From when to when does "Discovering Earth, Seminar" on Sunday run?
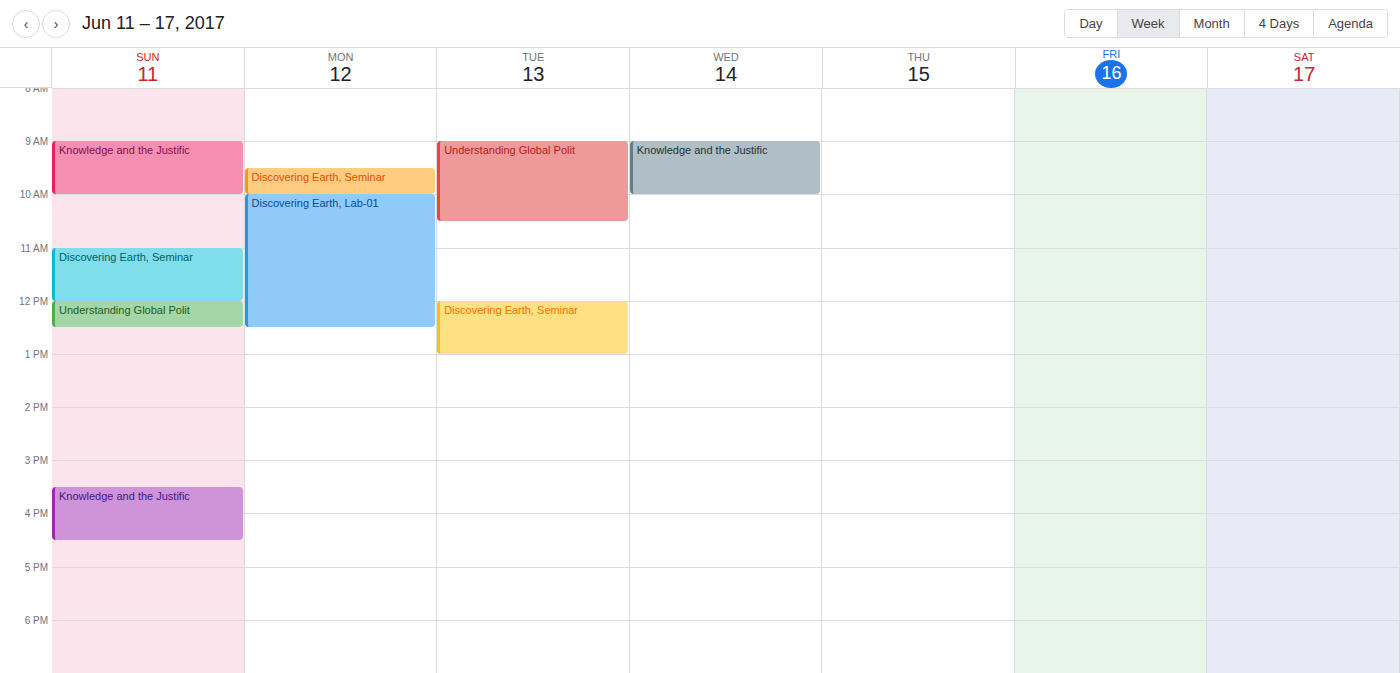
11:00 to 12:00